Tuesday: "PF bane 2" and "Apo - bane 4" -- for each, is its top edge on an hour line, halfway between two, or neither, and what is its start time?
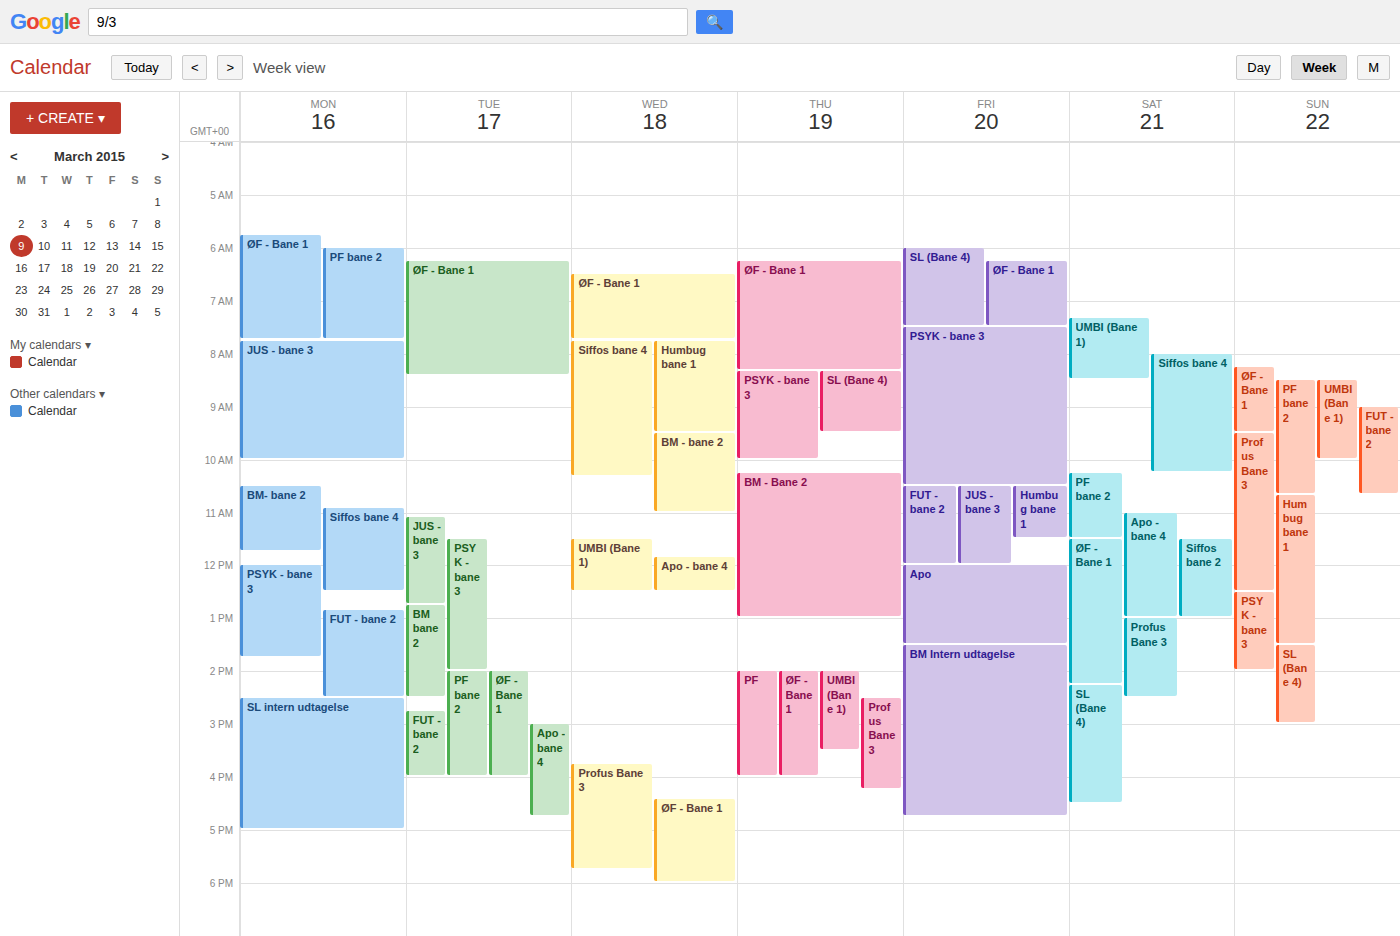
"PF bane 2": 2:00 PM, exactly on the 2 PM line. "Apo - bane 4": 3:00 PM, exactly on the 3 PM line.